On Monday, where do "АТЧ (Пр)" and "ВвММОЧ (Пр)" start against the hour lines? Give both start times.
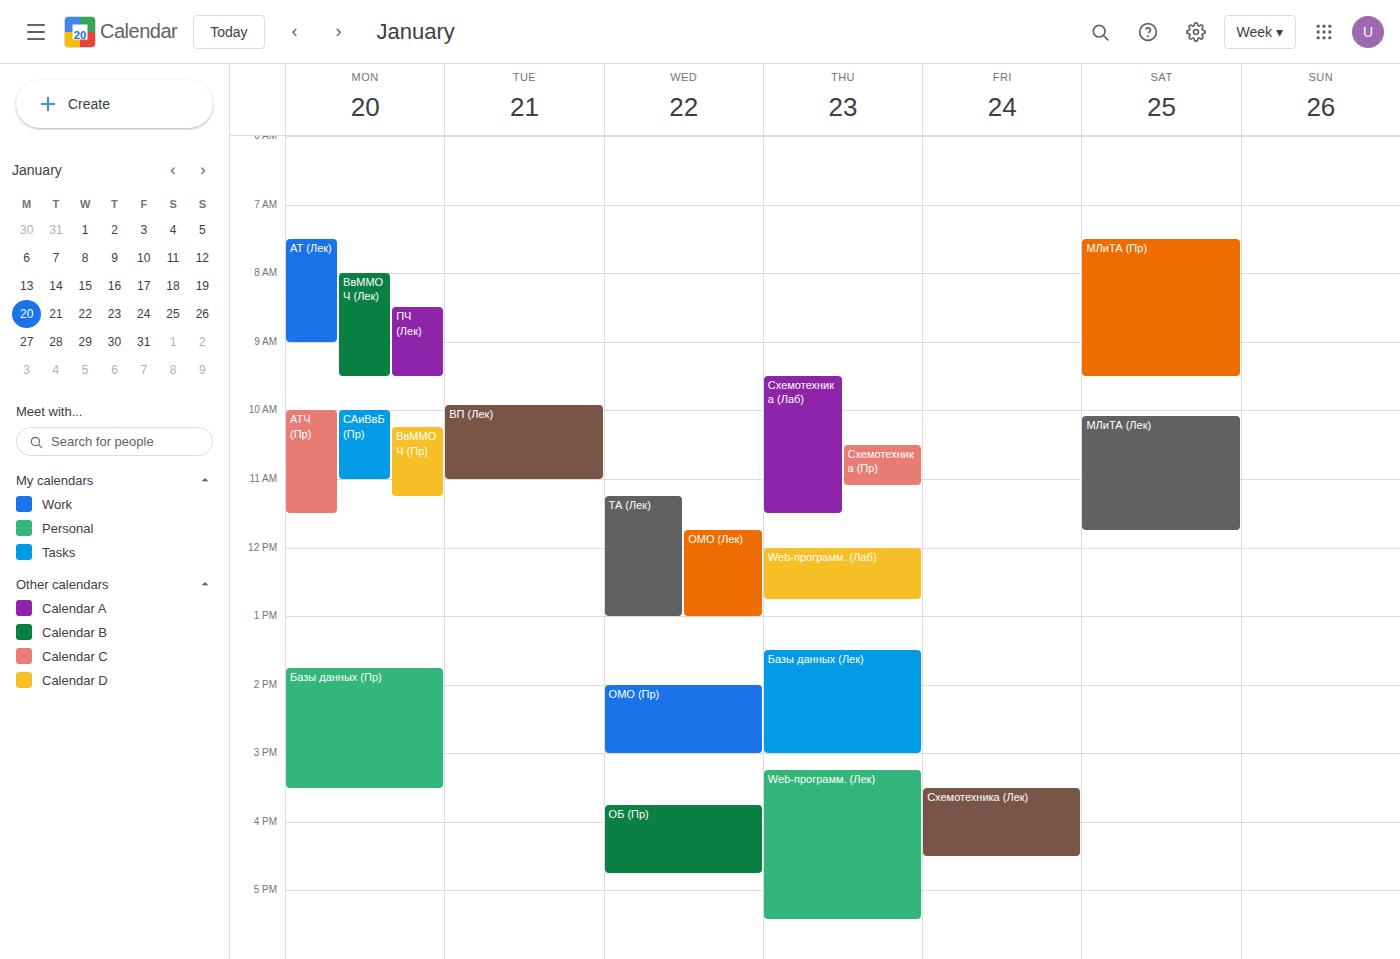
"АТЧ (Пр)": 10:00 AM, exactly on the 10 AM line. "ВвММОЧ (Пр)": 10:15 AM, neither: a quarter of the way from the 10 AM line to the 11 AM line.